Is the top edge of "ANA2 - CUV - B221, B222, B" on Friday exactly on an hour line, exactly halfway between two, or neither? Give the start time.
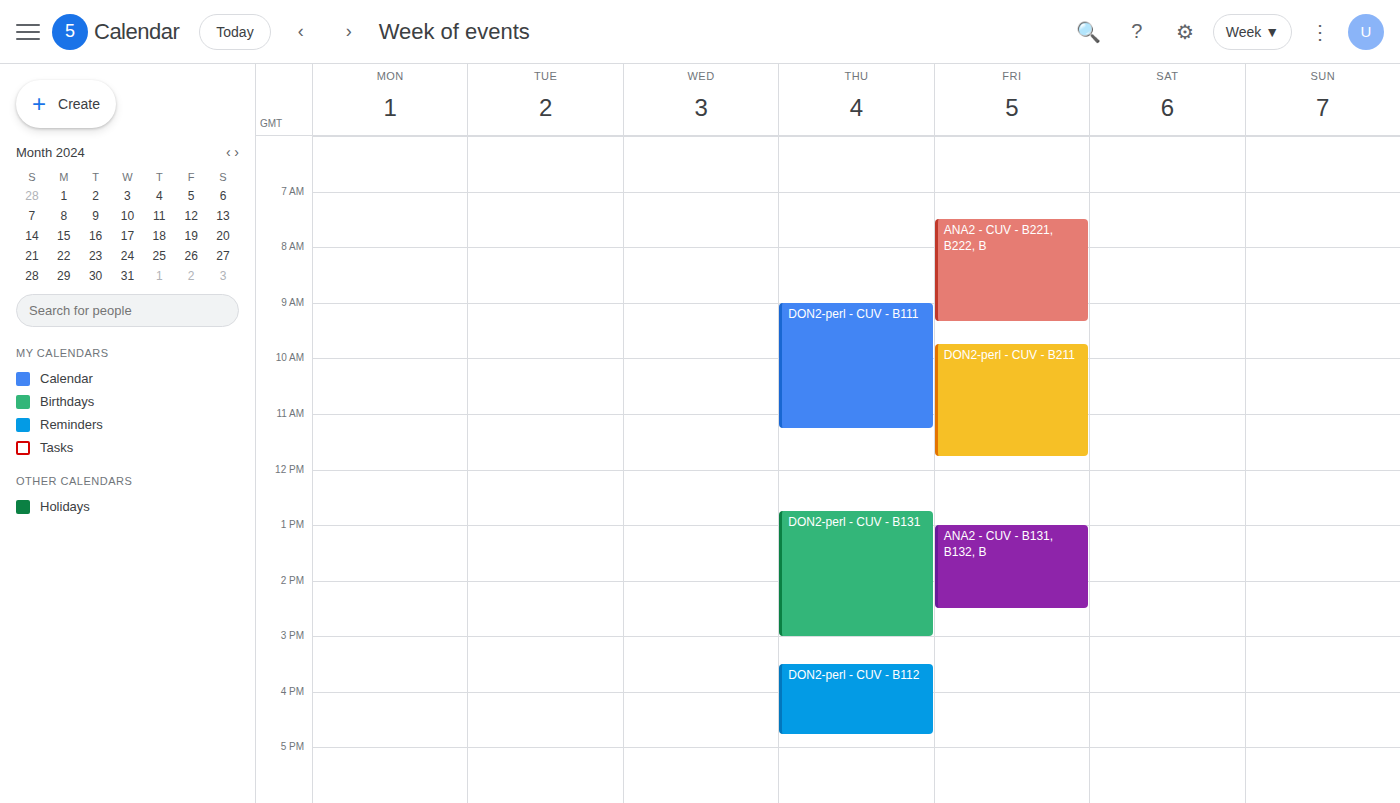
7:30 AM -- halfway between the 7 AM and 8 AM lines.